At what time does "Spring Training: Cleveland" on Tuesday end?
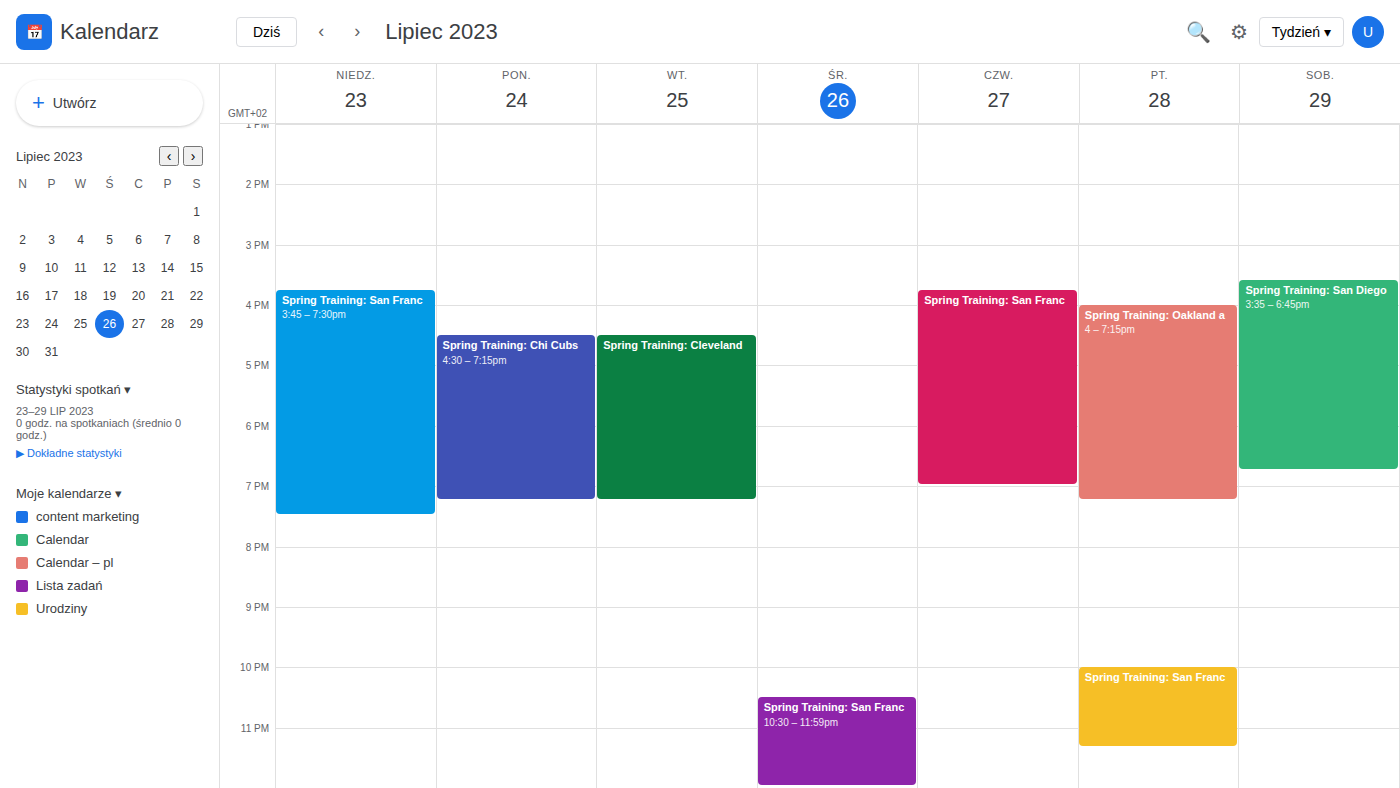
7:15 PM